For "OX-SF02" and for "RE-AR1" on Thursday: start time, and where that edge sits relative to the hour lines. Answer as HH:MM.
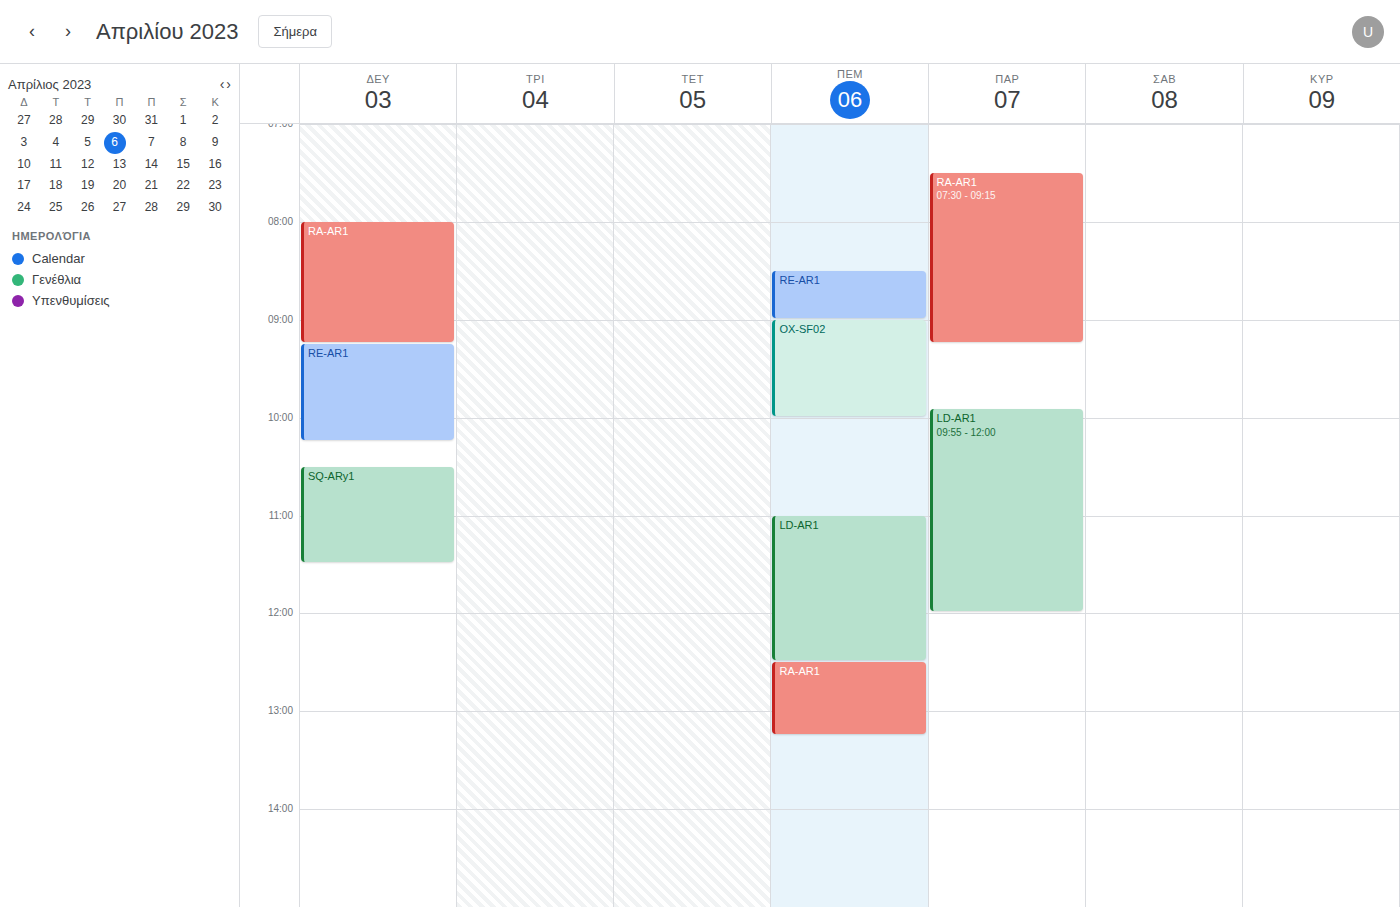
"OX-SF02": 09:00, exactly on the 09:00 line. "RE-AR1": 08:30, halfway between the 08:00 and 09:00 lines.